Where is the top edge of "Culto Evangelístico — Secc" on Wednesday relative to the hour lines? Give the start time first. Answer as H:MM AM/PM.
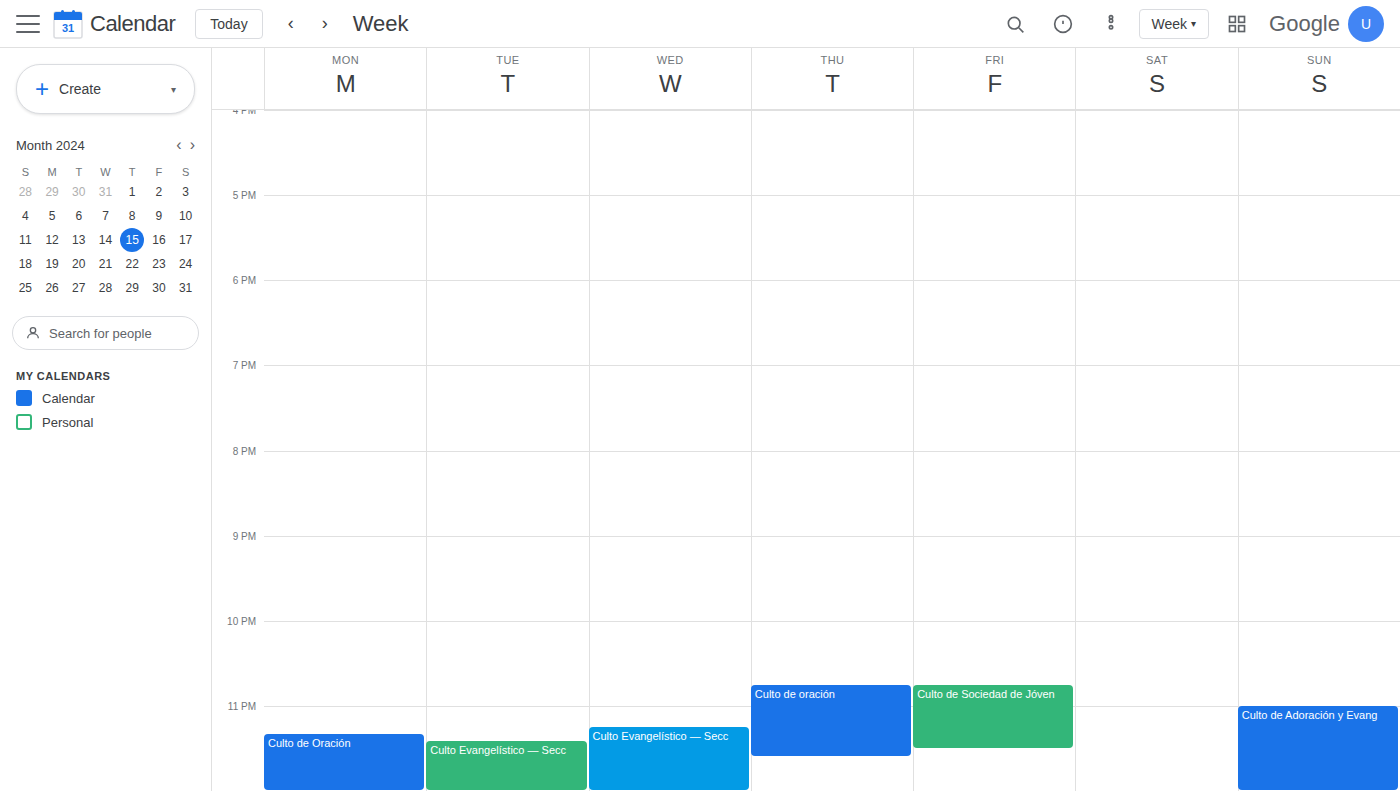
11:15 PM -- neither: a quarter of the way from the 11 PM line to the 12 AM line.